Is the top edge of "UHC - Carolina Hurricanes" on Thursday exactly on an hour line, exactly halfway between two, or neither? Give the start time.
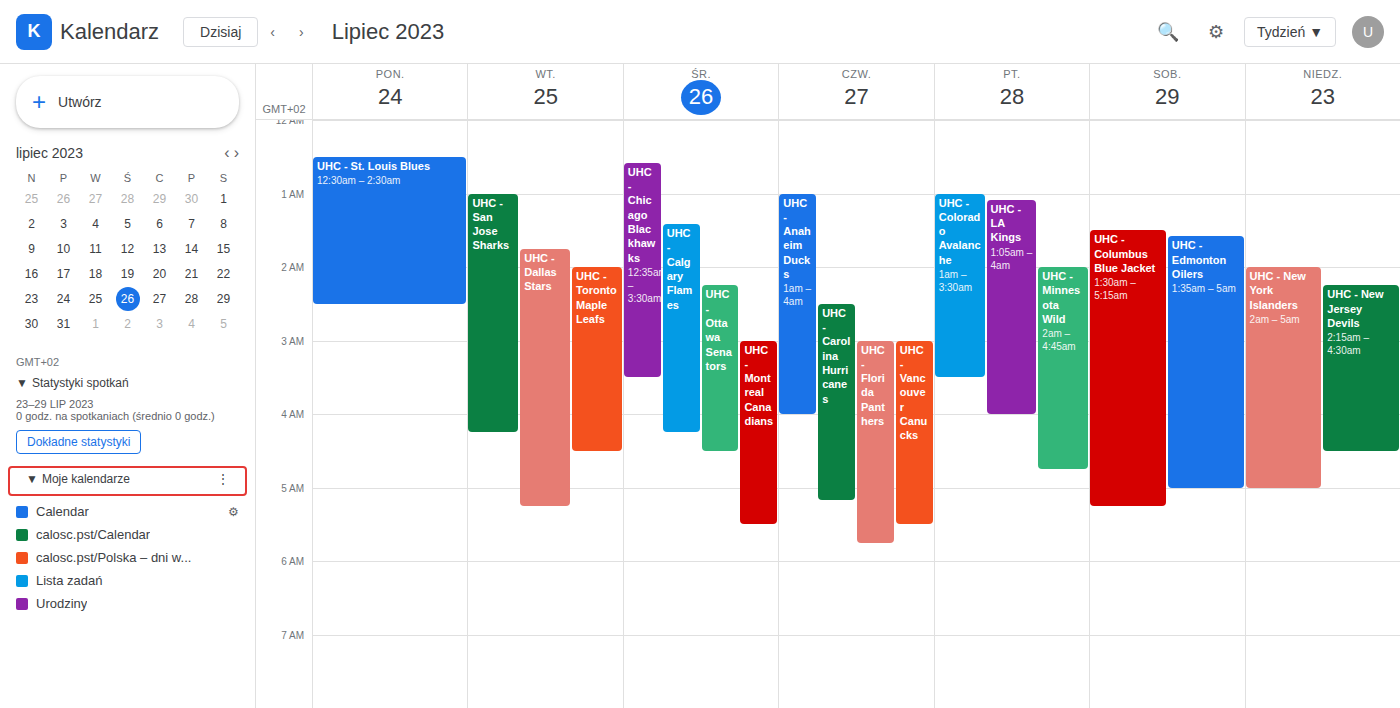
2:30 AM -- halfway between the 2 AM and 3 AM lines.